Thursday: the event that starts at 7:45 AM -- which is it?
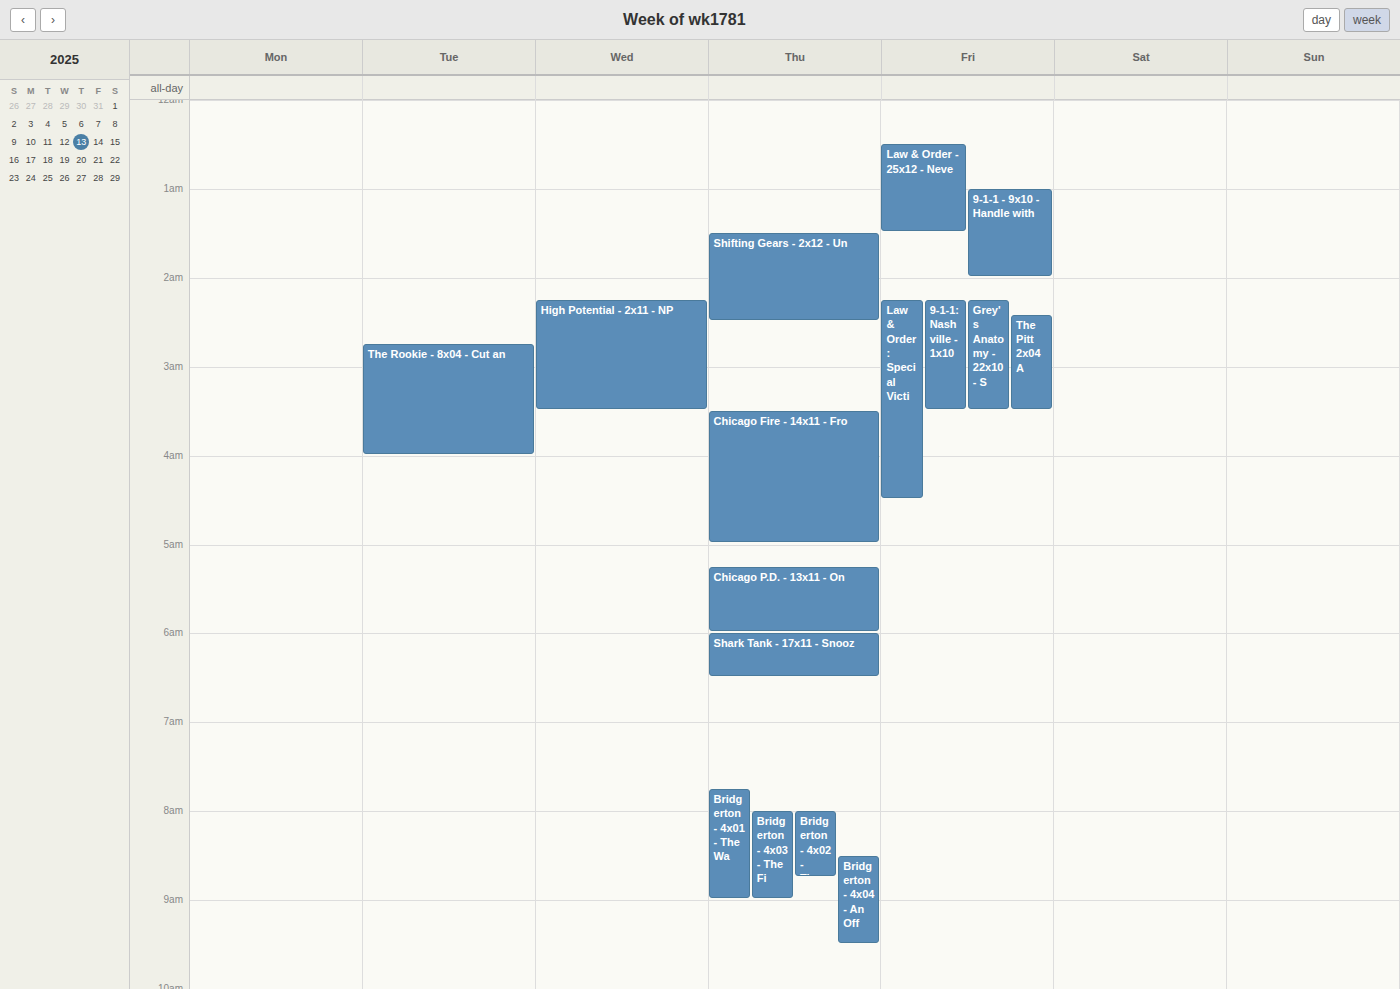
"Bridgerton - 4x01 - The Wa"